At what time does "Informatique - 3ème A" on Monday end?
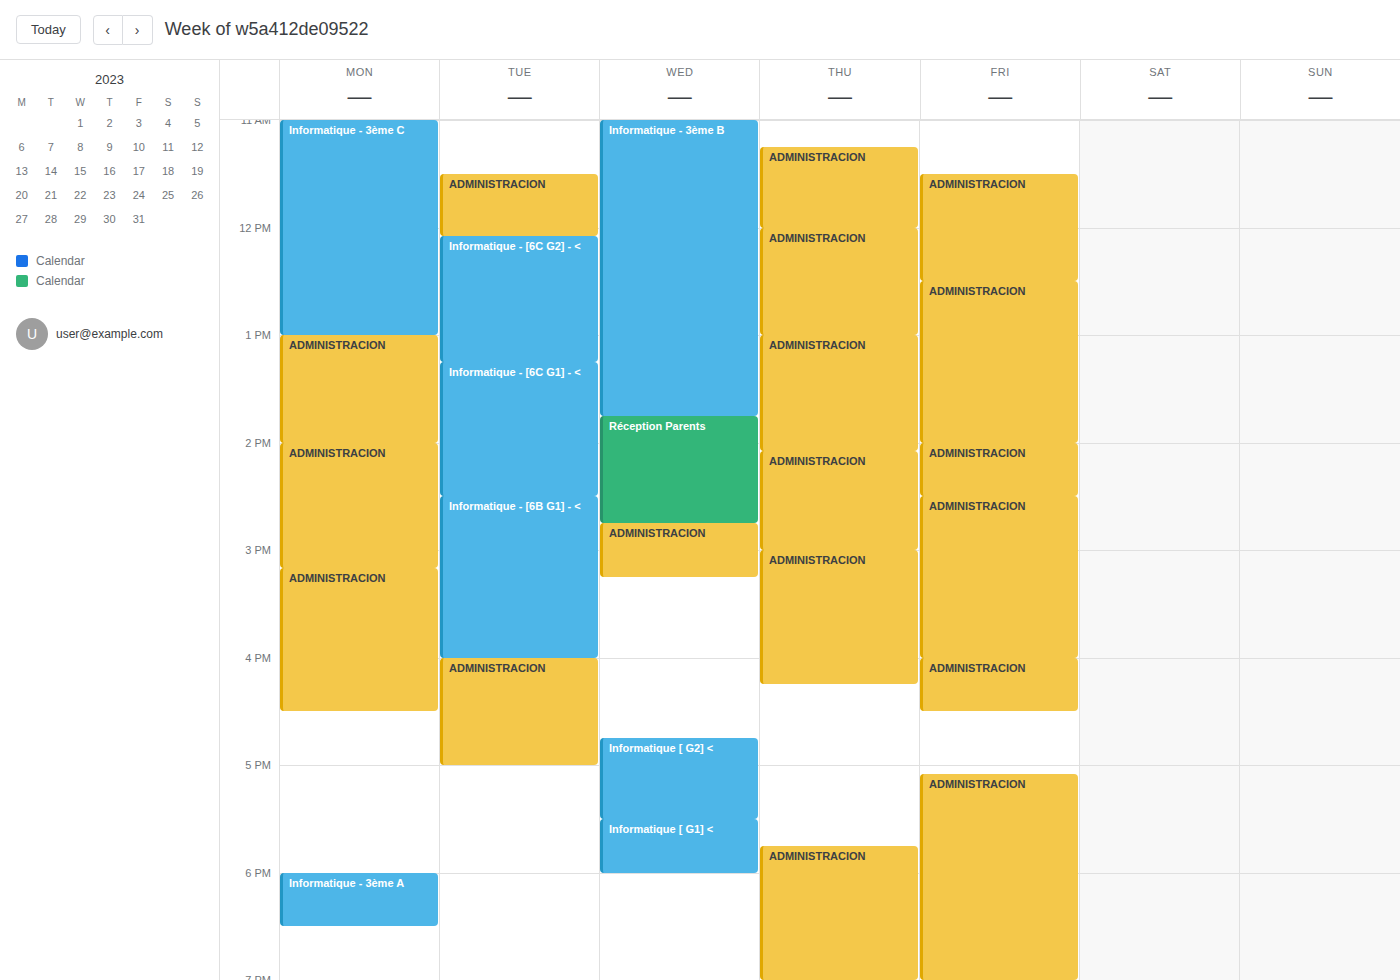
6:30 PM